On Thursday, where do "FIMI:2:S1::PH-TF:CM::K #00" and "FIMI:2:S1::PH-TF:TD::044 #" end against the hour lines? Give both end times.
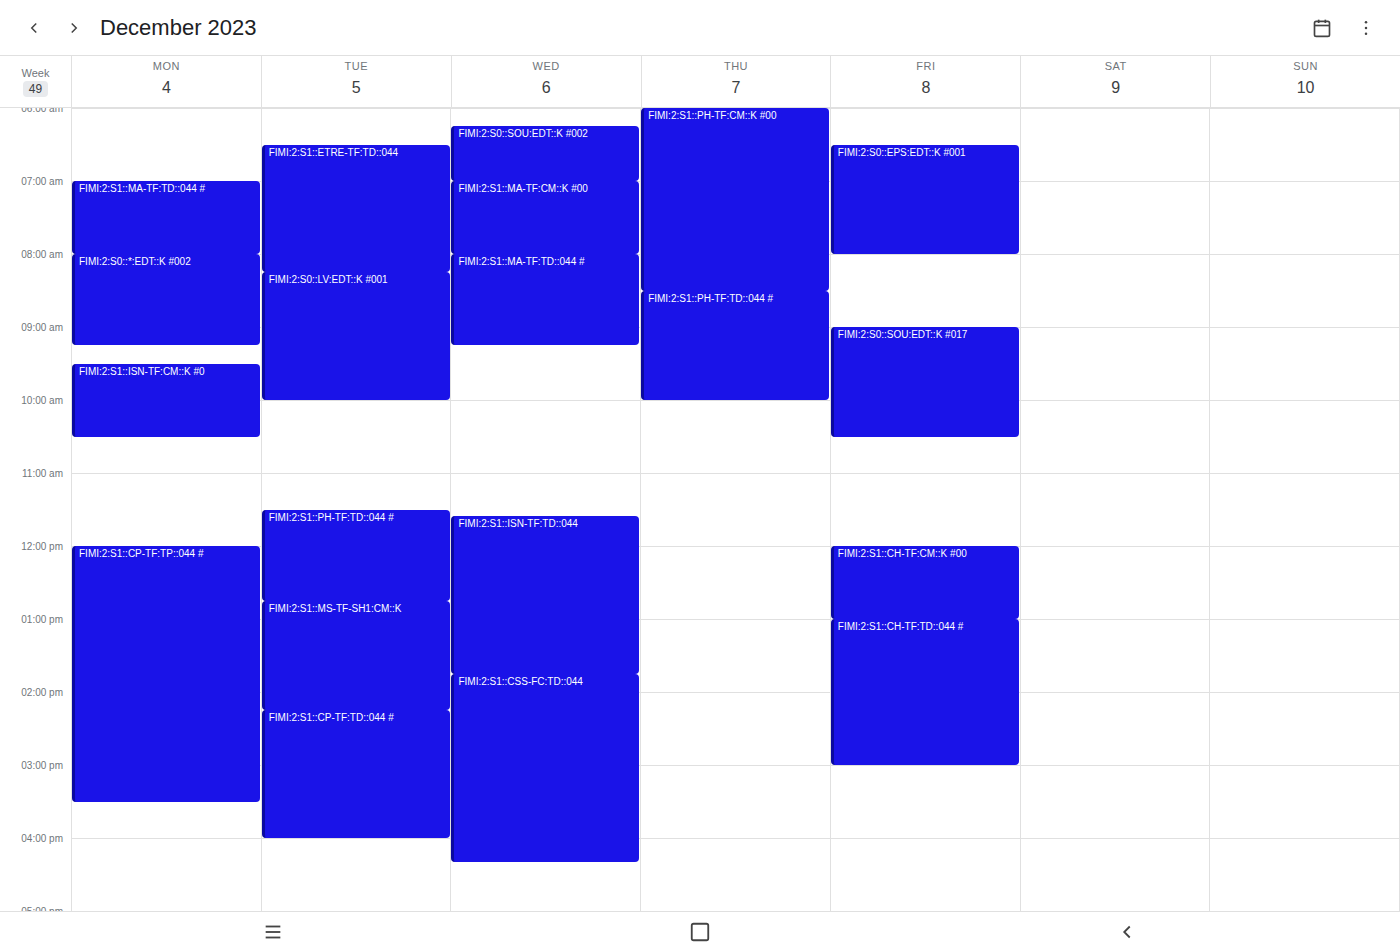
"FIMI:2:S1::PH-TF:CM::K #00": 8:30 AM, halfway between the 8 AM and 9 AM lines. "FIMI:2:S1::PH-TF:TD::044 #": 10:00 AM, exactly on the 10 AM line.